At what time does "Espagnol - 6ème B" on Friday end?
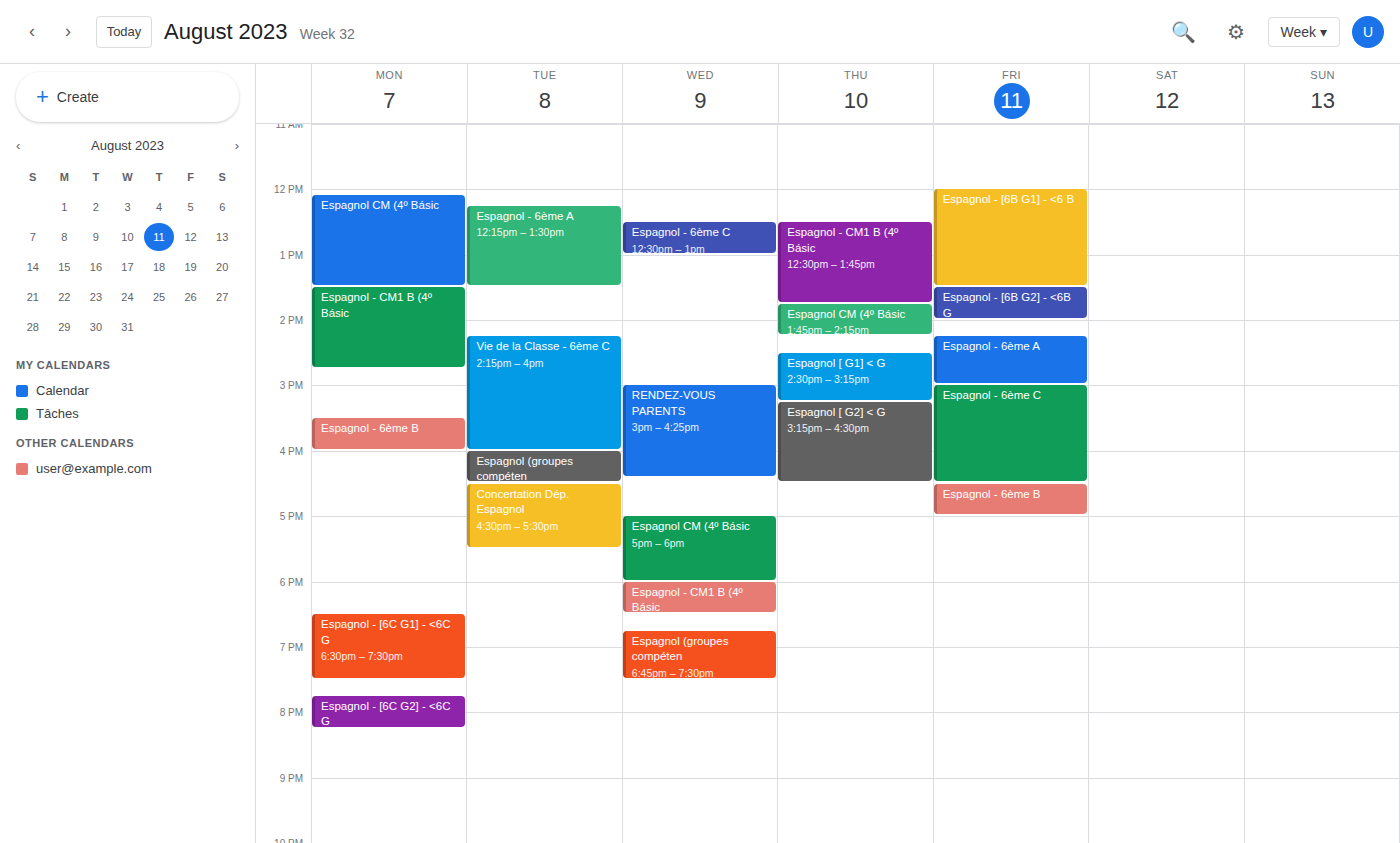
5:00 PM